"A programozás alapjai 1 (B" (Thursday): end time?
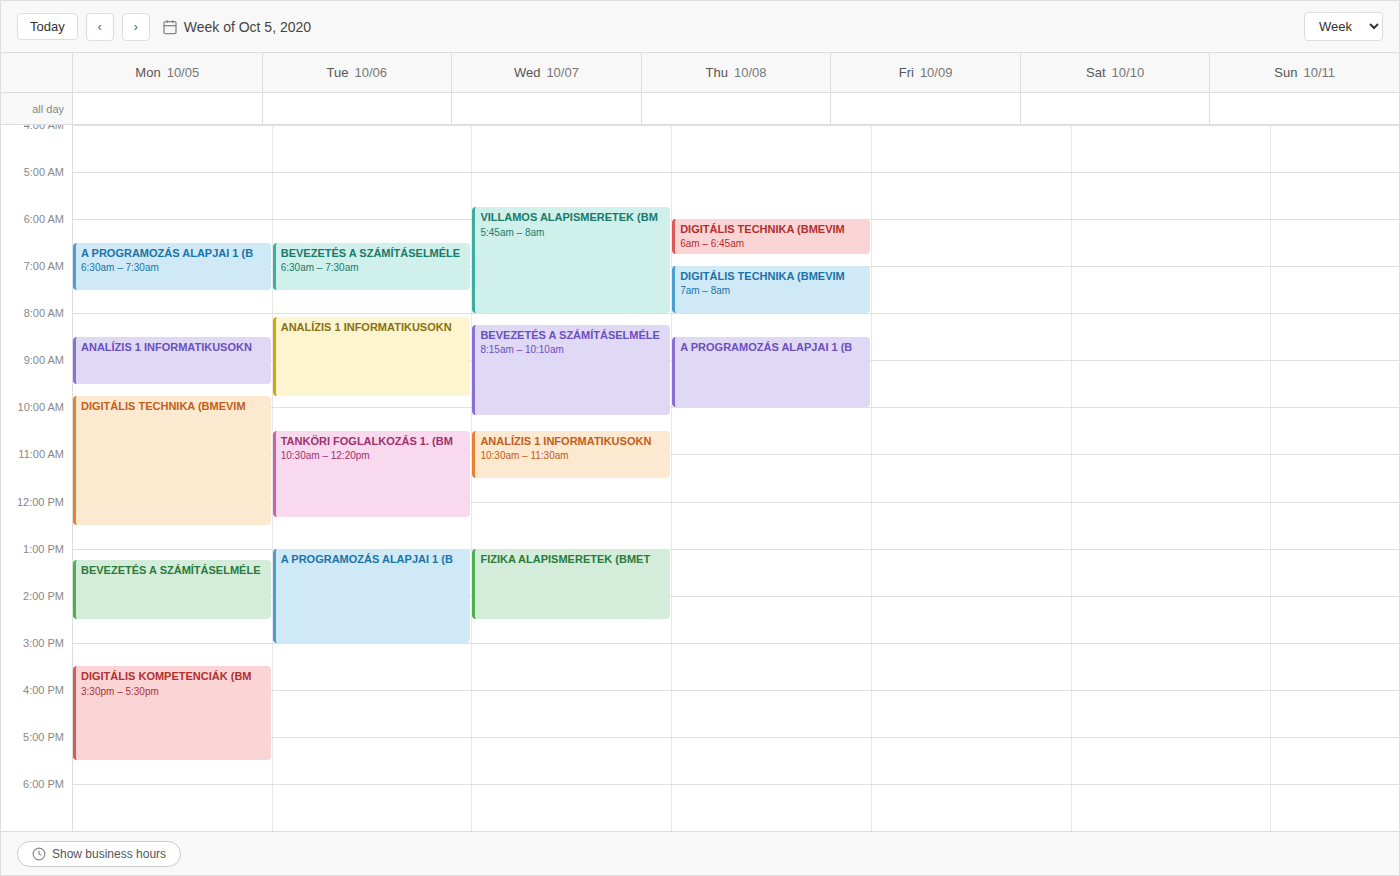
10:00 AM